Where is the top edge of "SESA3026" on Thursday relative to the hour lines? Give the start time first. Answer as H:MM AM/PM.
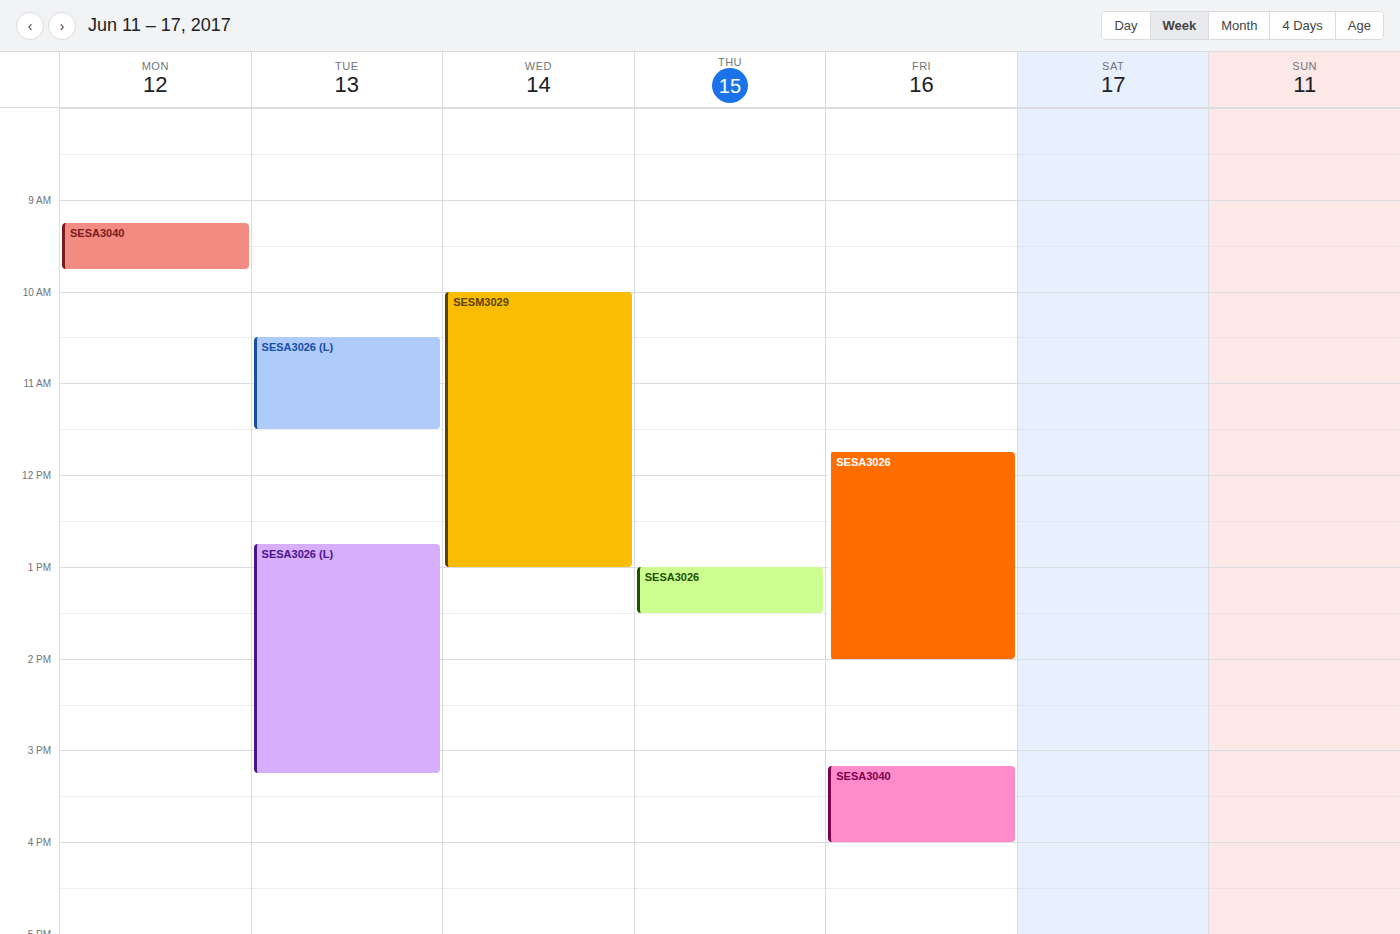
1:00 PM -- exactly on the 1 PM line.